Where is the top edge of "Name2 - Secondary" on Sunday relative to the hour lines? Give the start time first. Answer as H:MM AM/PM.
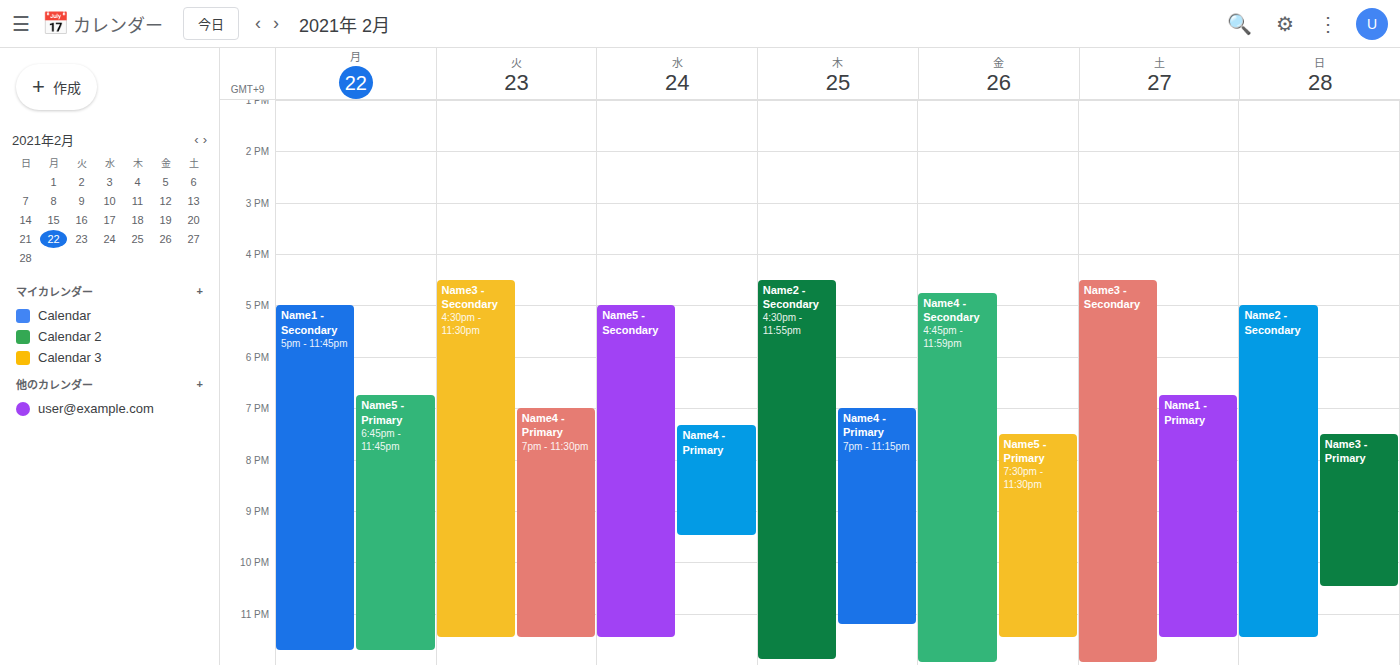
5:00 PM -- exactly on the 5 PM line.